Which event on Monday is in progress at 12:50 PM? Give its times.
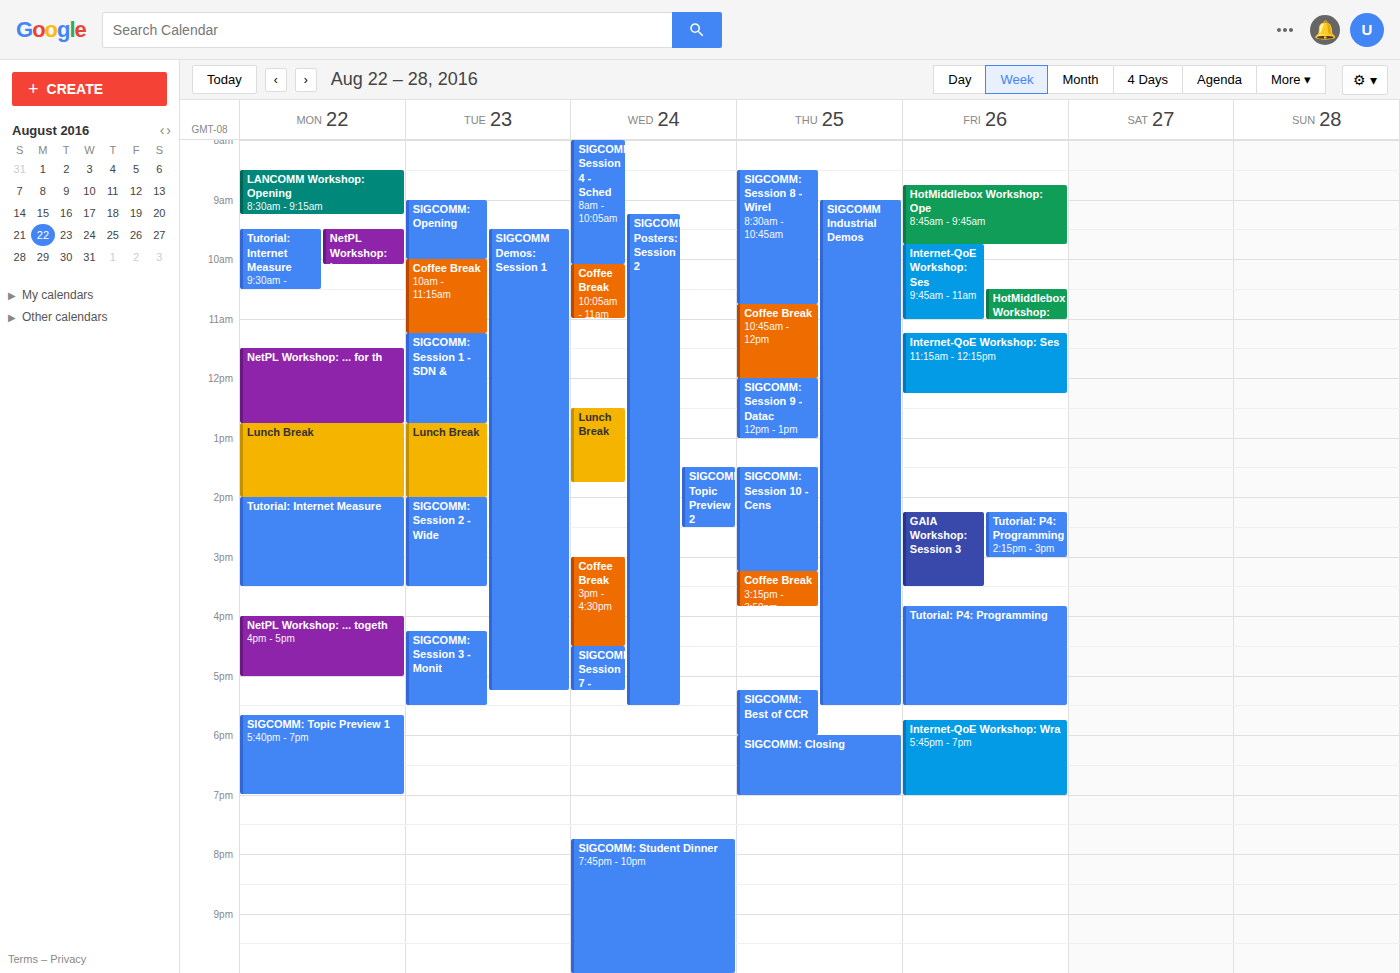
"Lunch Break", 12:45 PM to 2:00 PM